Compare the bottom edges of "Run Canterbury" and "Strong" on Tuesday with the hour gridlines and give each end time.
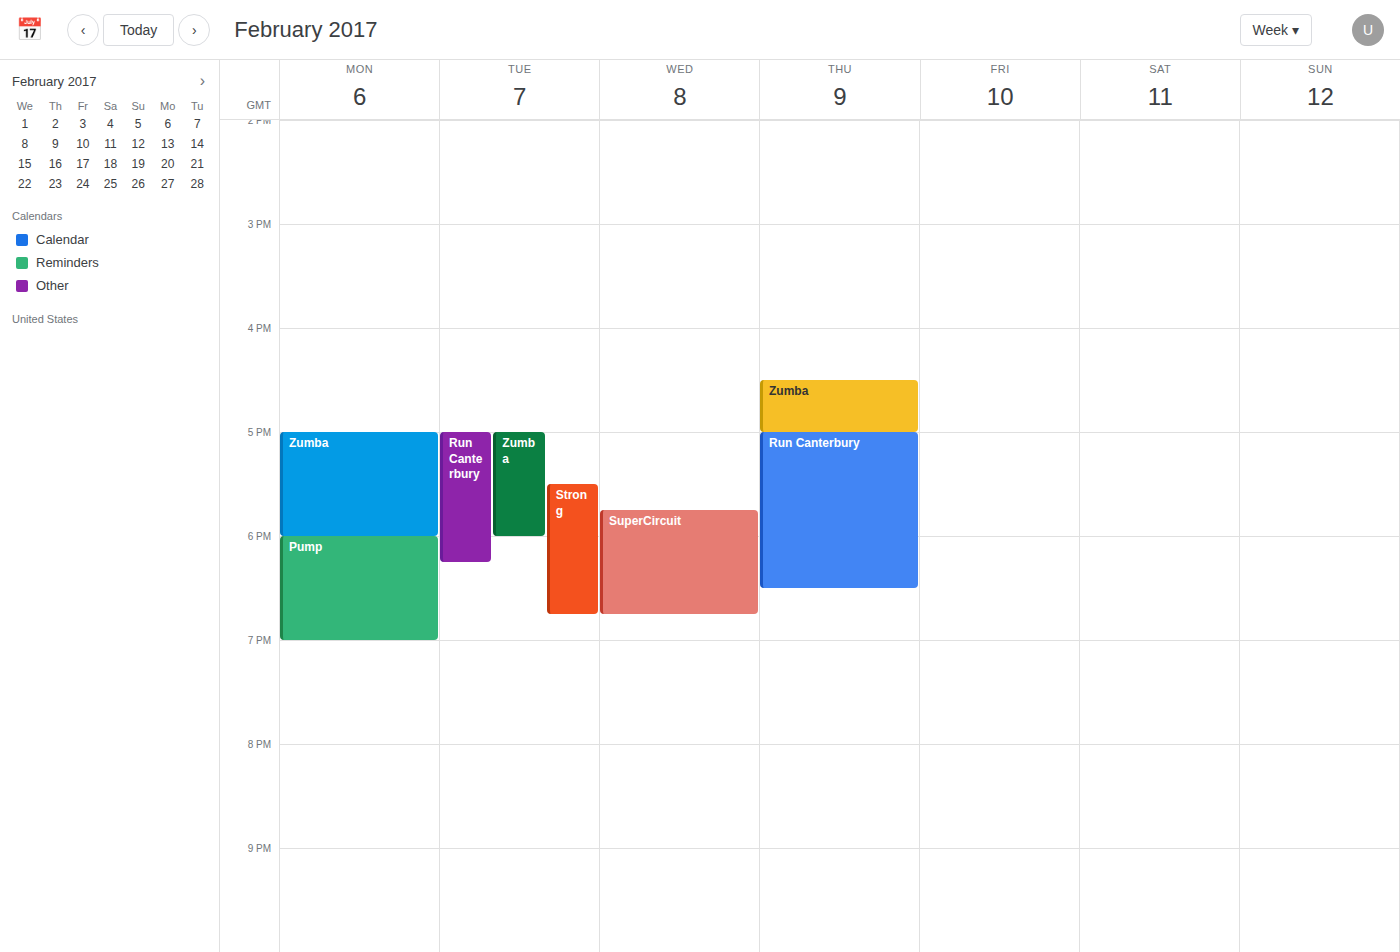
"Run Canterbury": 6:15 PM, neither: a quarter of the way from the 6 PM line to the 7 PM line. "Strong": 6:45 PM, neither: three quarters of the way from the 6 PM line to the 7 PM line.